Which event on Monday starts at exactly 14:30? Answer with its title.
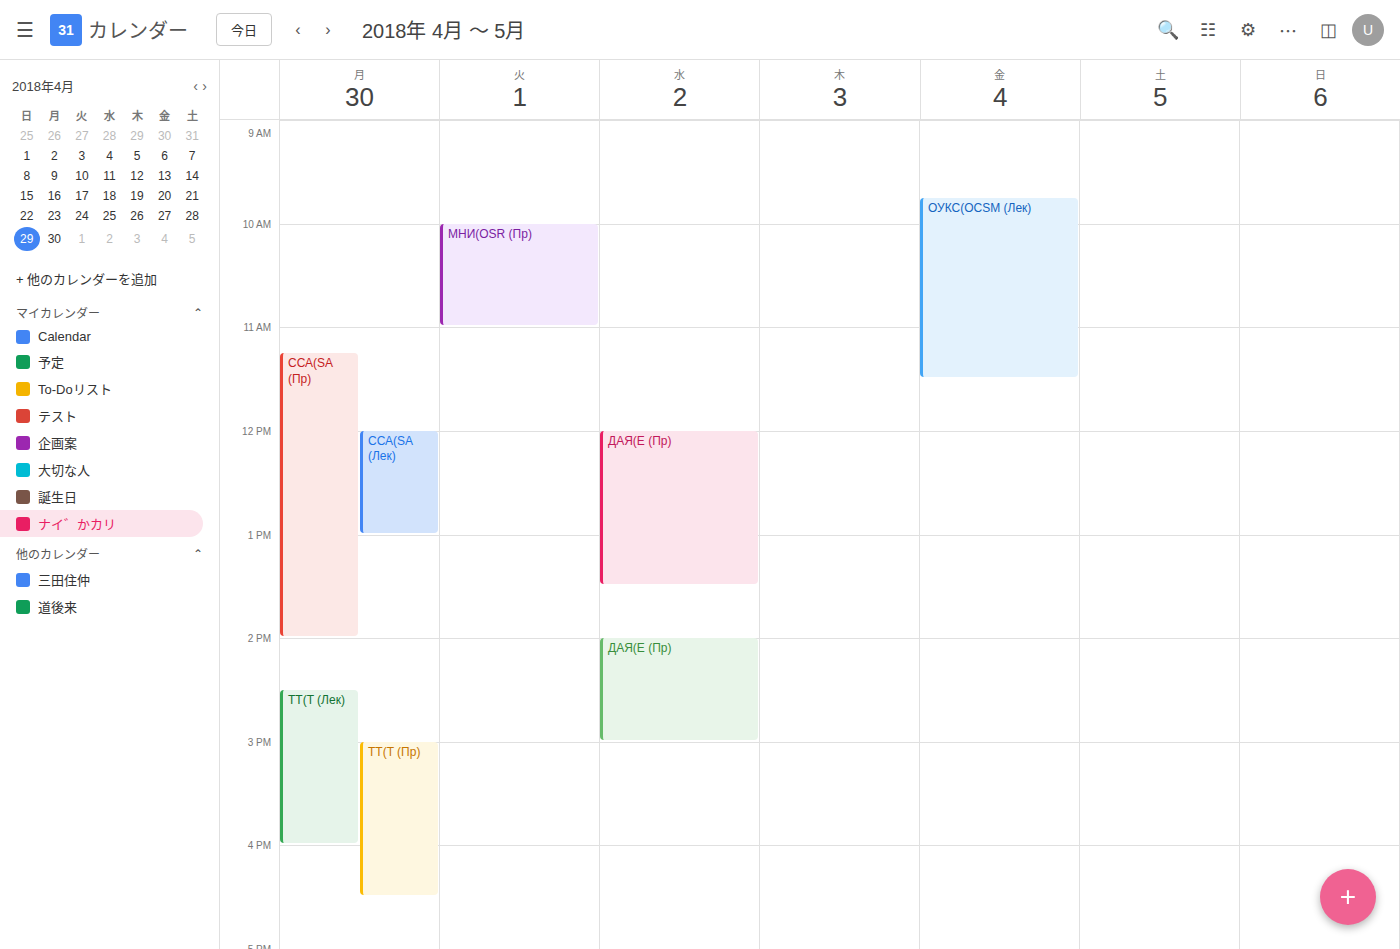
"ТТ(T (Лек)"